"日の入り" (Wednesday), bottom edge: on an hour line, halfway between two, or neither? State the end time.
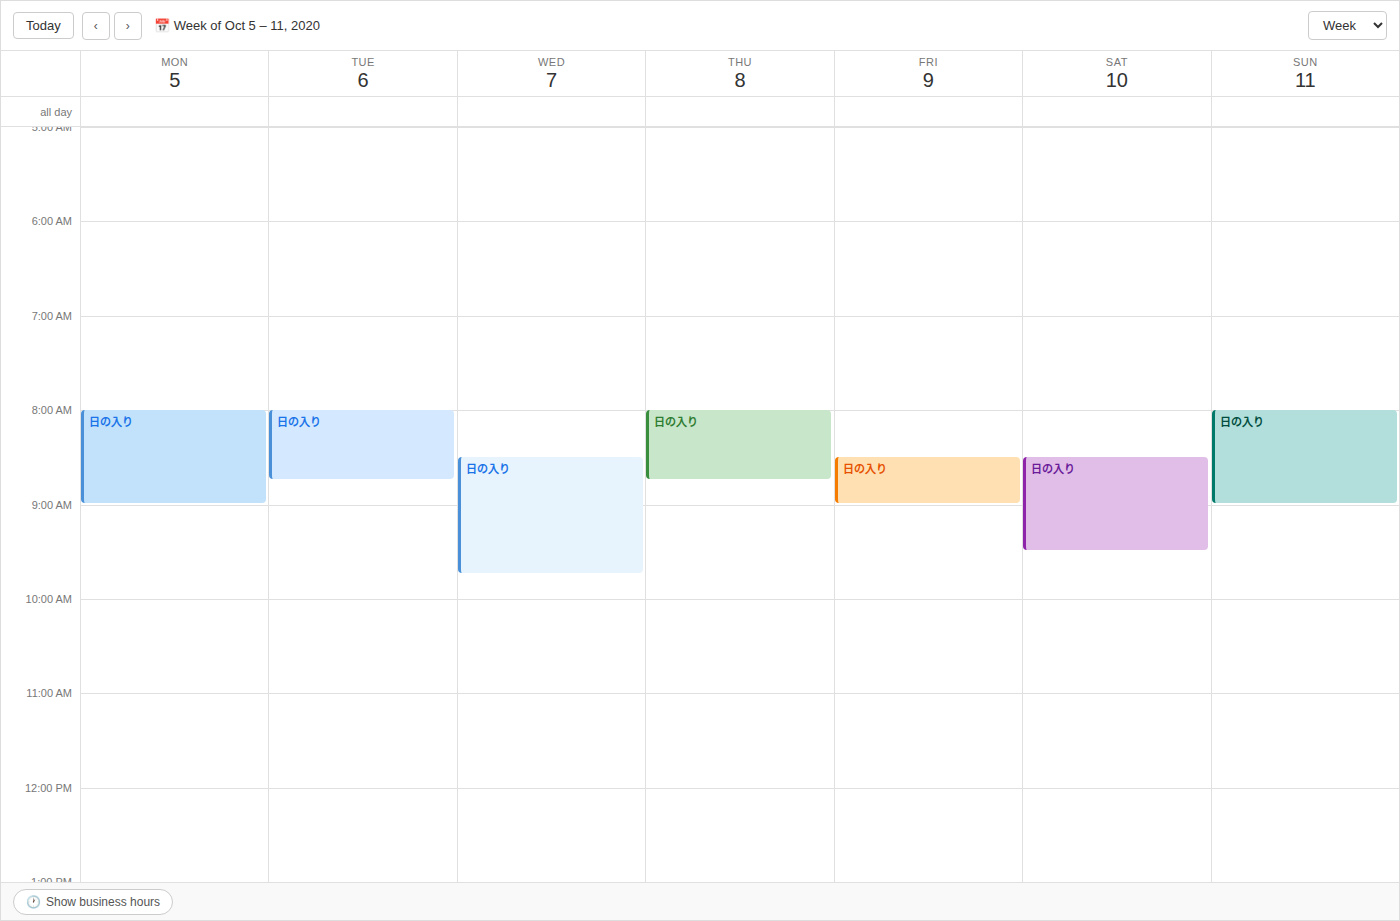
9:45 AM -- neither: three quarters of the way from the 9 AM line to the 10 AM line.